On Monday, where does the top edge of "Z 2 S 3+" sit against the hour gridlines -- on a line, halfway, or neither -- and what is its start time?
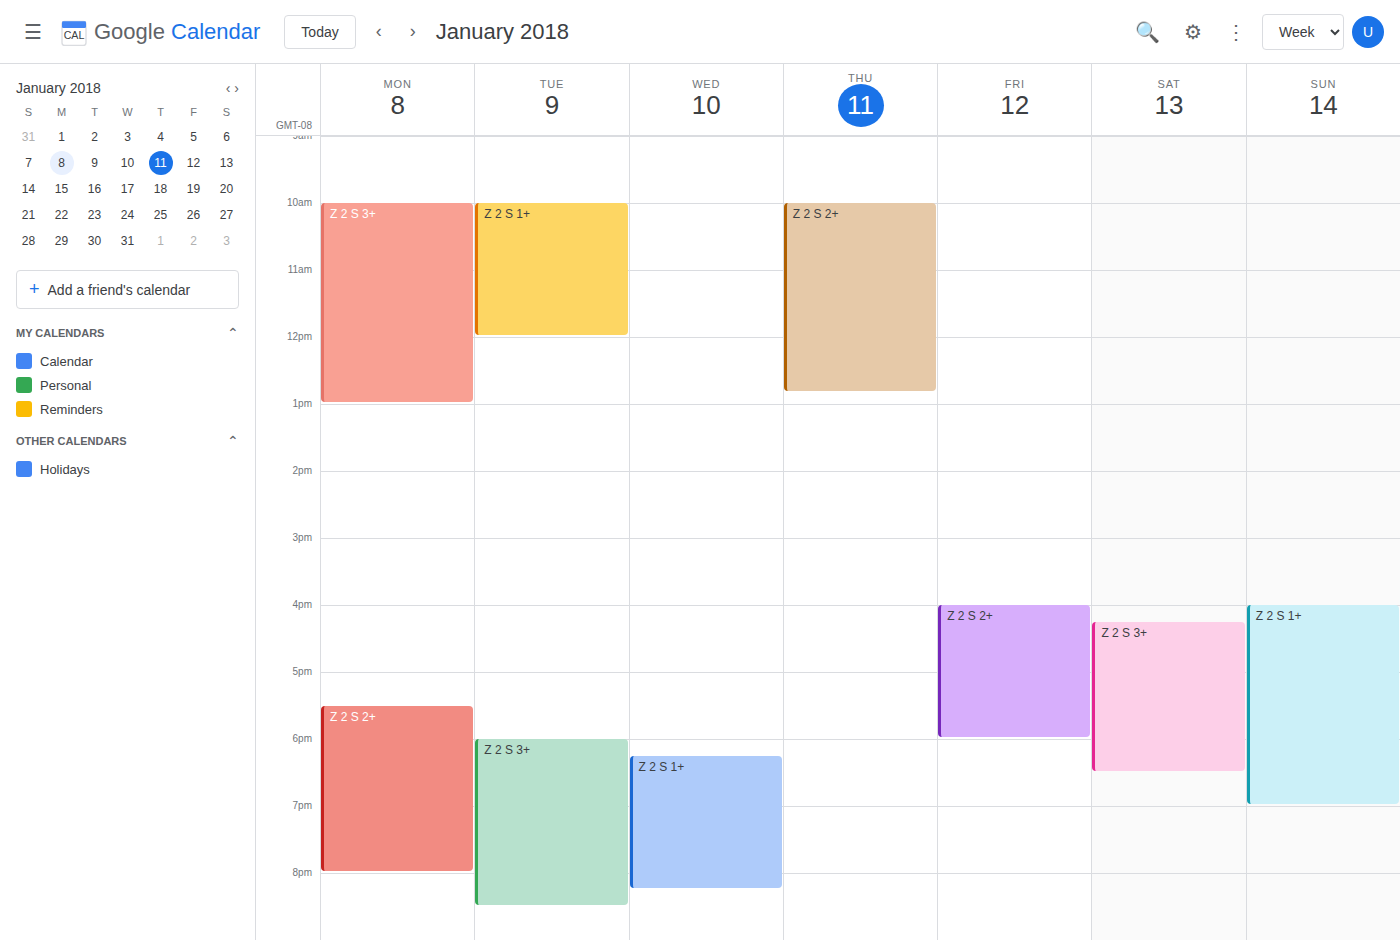
10:00 AM -- exactly on the 10 AM line.